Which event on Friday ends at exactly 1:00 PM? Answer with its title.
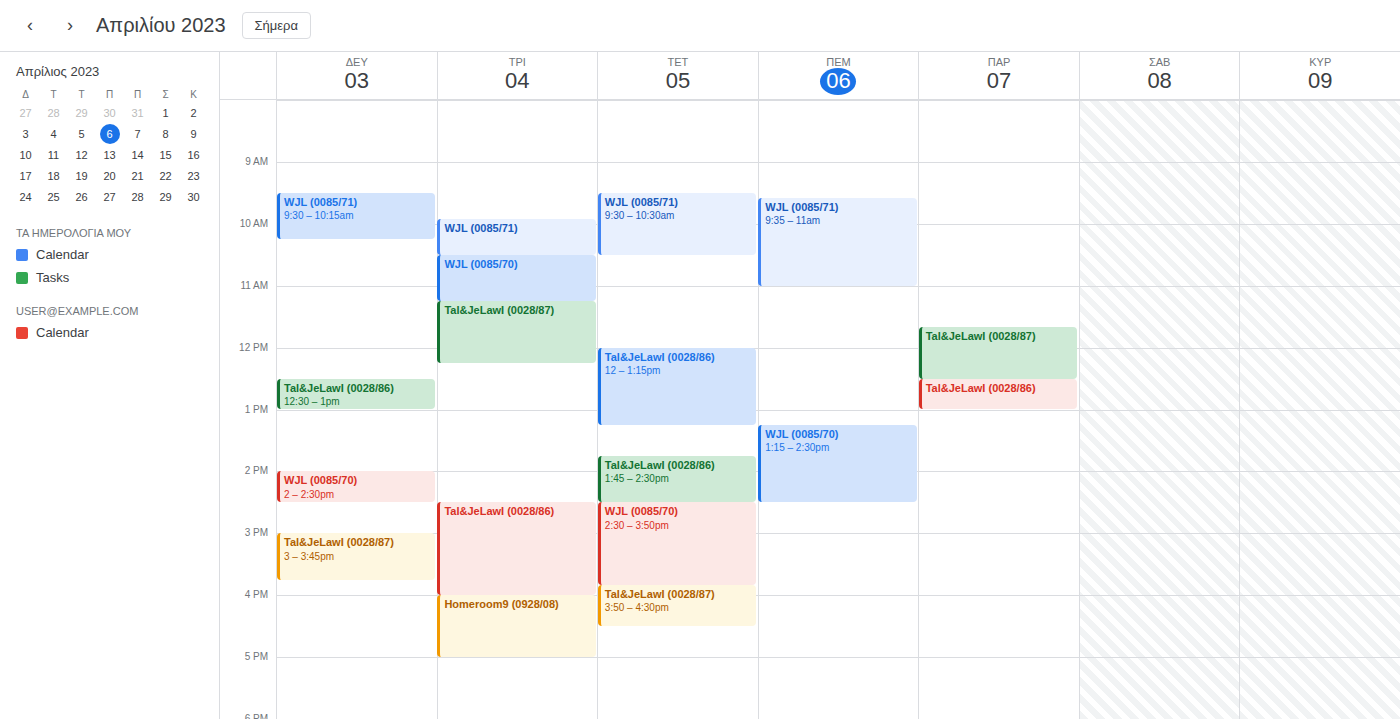
"Tal&JeLawI (0028/86)"